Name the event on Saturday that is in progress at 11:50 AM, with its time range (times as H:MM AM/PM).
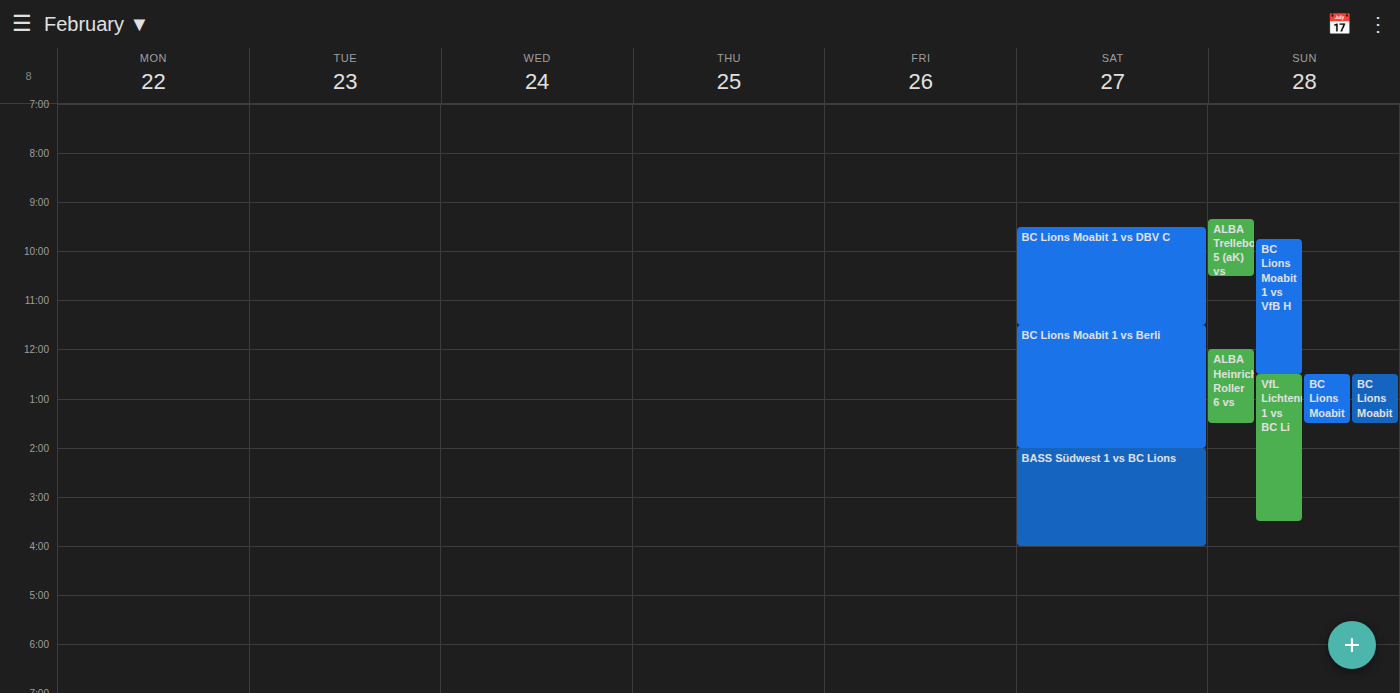
"BC Lions Moabit 1 vs Berli", 11:30 AM to 2:00 PM